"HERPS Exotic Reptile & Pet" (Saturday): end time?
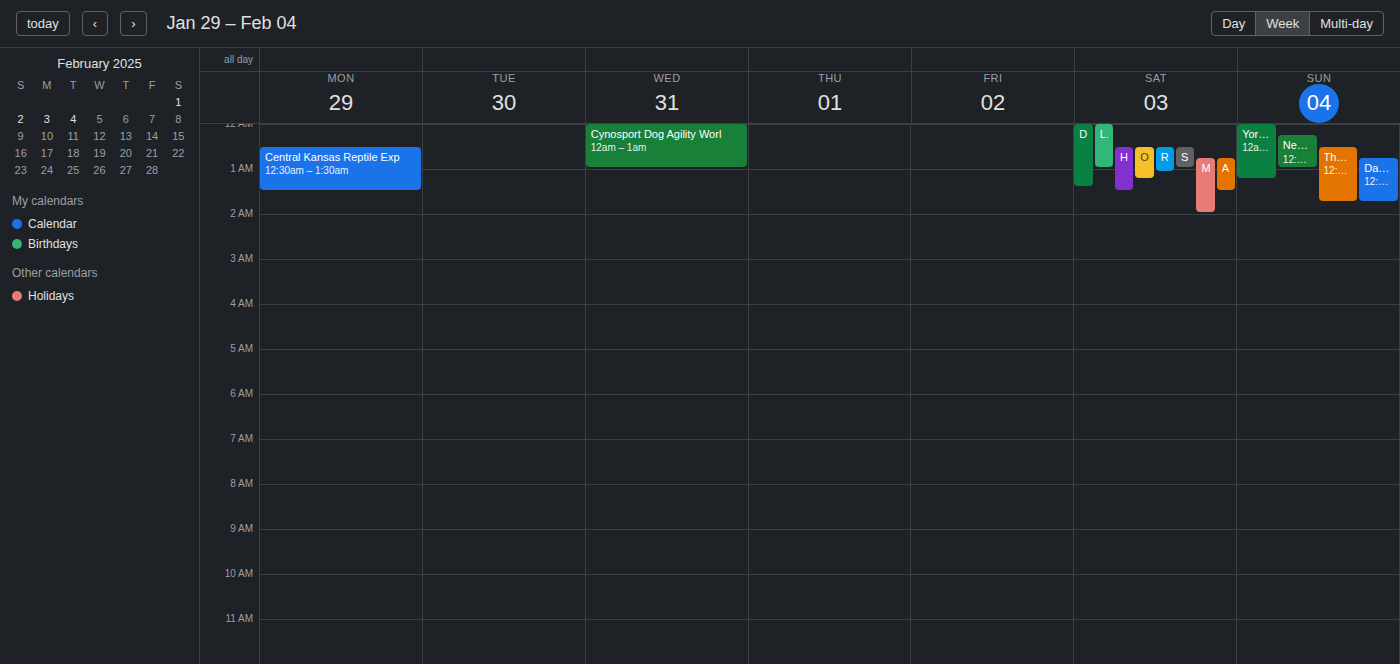
1:30 AM